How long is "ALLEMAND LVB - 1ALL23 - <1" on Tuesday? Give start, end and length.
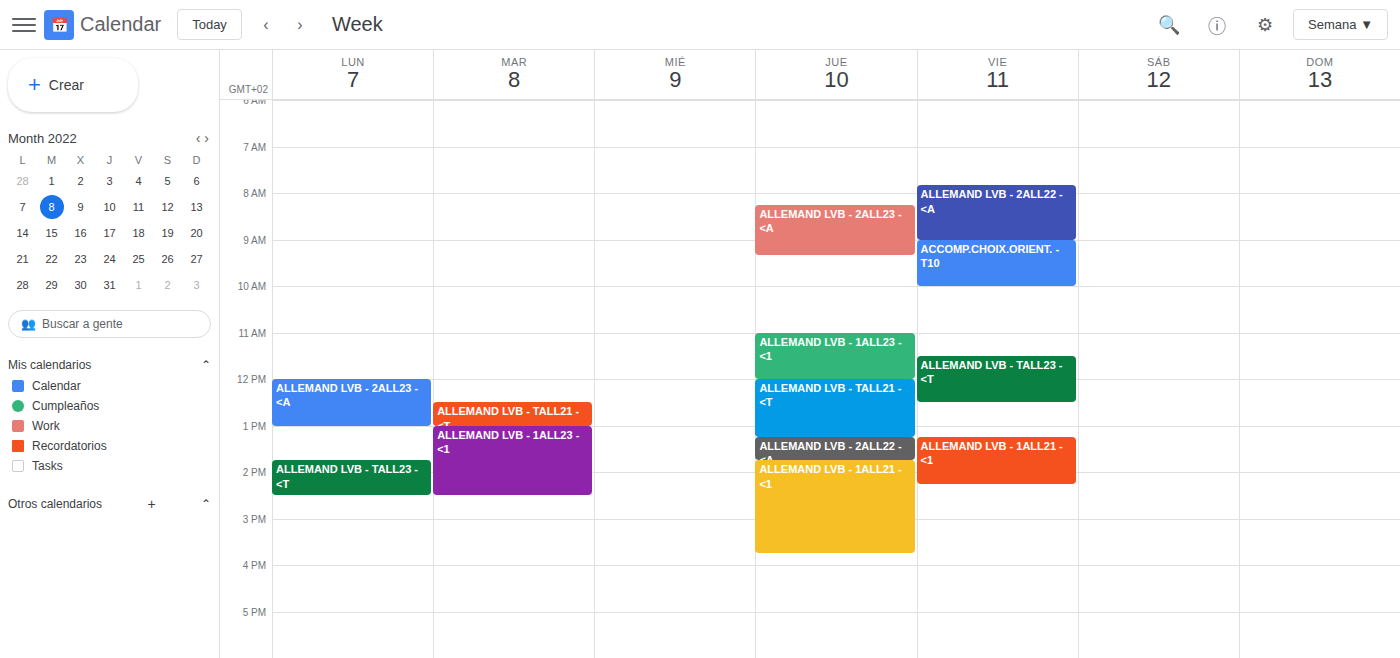
1:00 PM to 2:30 PM, 1 hour 30 minutes